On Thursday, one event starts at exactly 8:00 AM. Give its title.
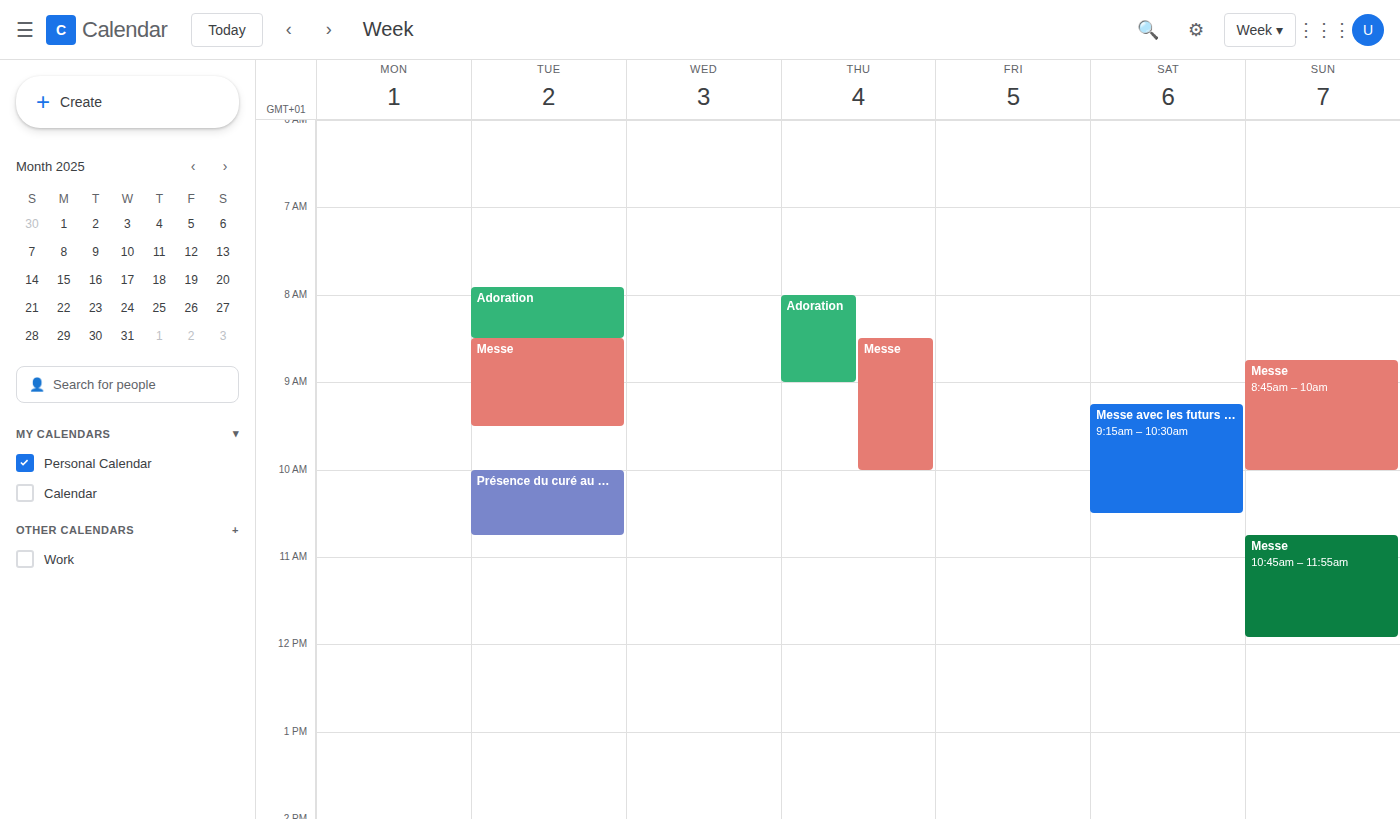
"Adoration"